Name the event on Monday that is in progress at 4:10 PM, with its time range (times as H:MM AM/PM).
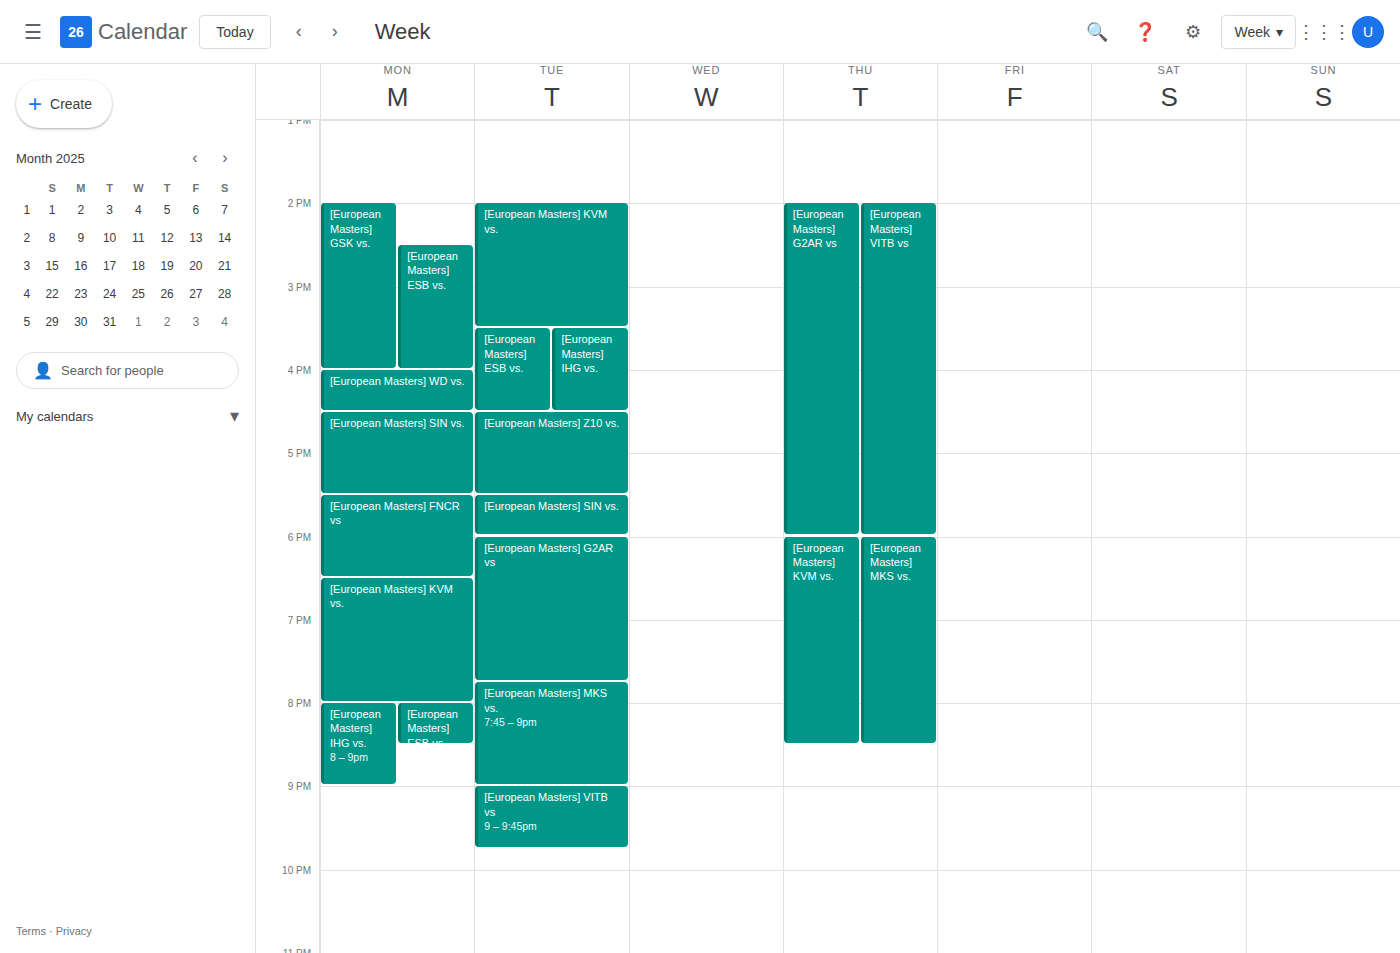
"[European Masters] WD vs.", 4:00 PM to 4:30 PM